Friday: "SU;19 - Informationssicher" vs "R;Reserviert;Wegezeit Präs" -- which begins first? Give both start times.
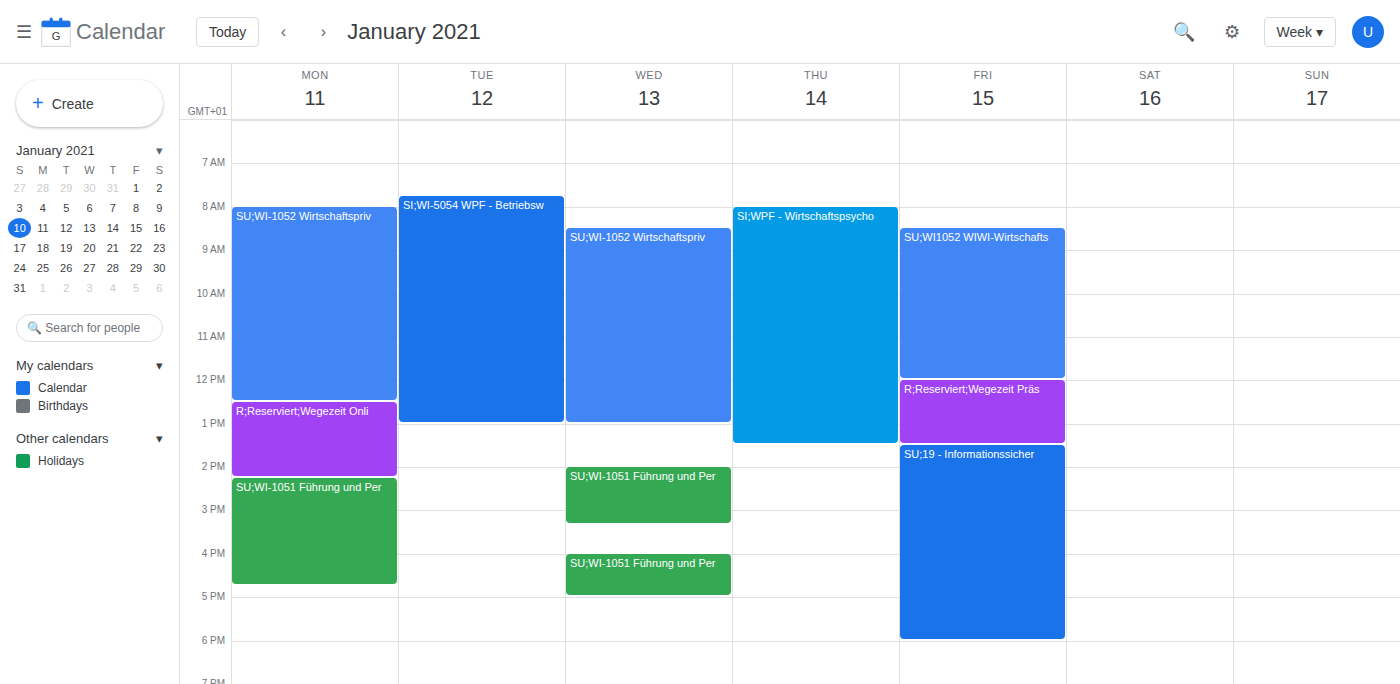
"R;Reserviert;Wegezeit Präs" 12:00 PM; "SU;19 - Informationssicher" 1:30 PM.